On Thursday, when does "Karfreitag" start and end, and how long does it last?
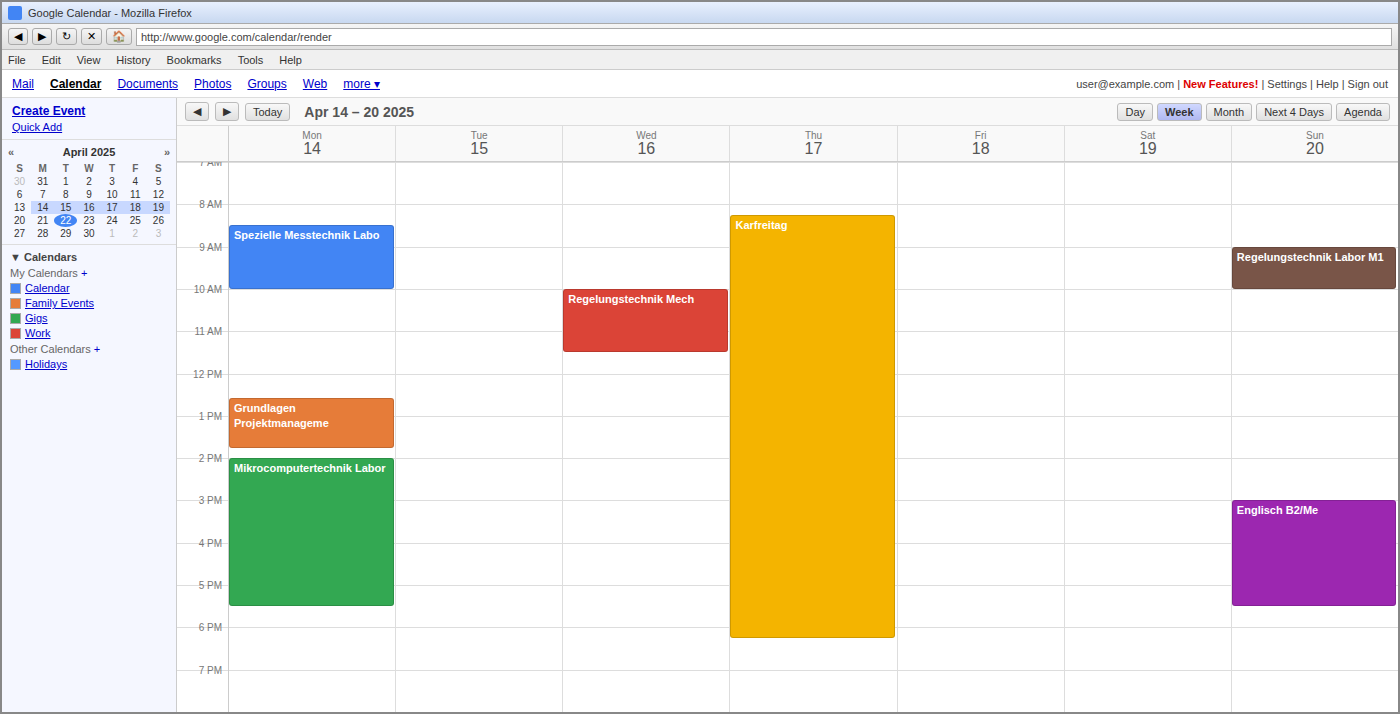
8:15 AM to 6:15 PM, 10 hours